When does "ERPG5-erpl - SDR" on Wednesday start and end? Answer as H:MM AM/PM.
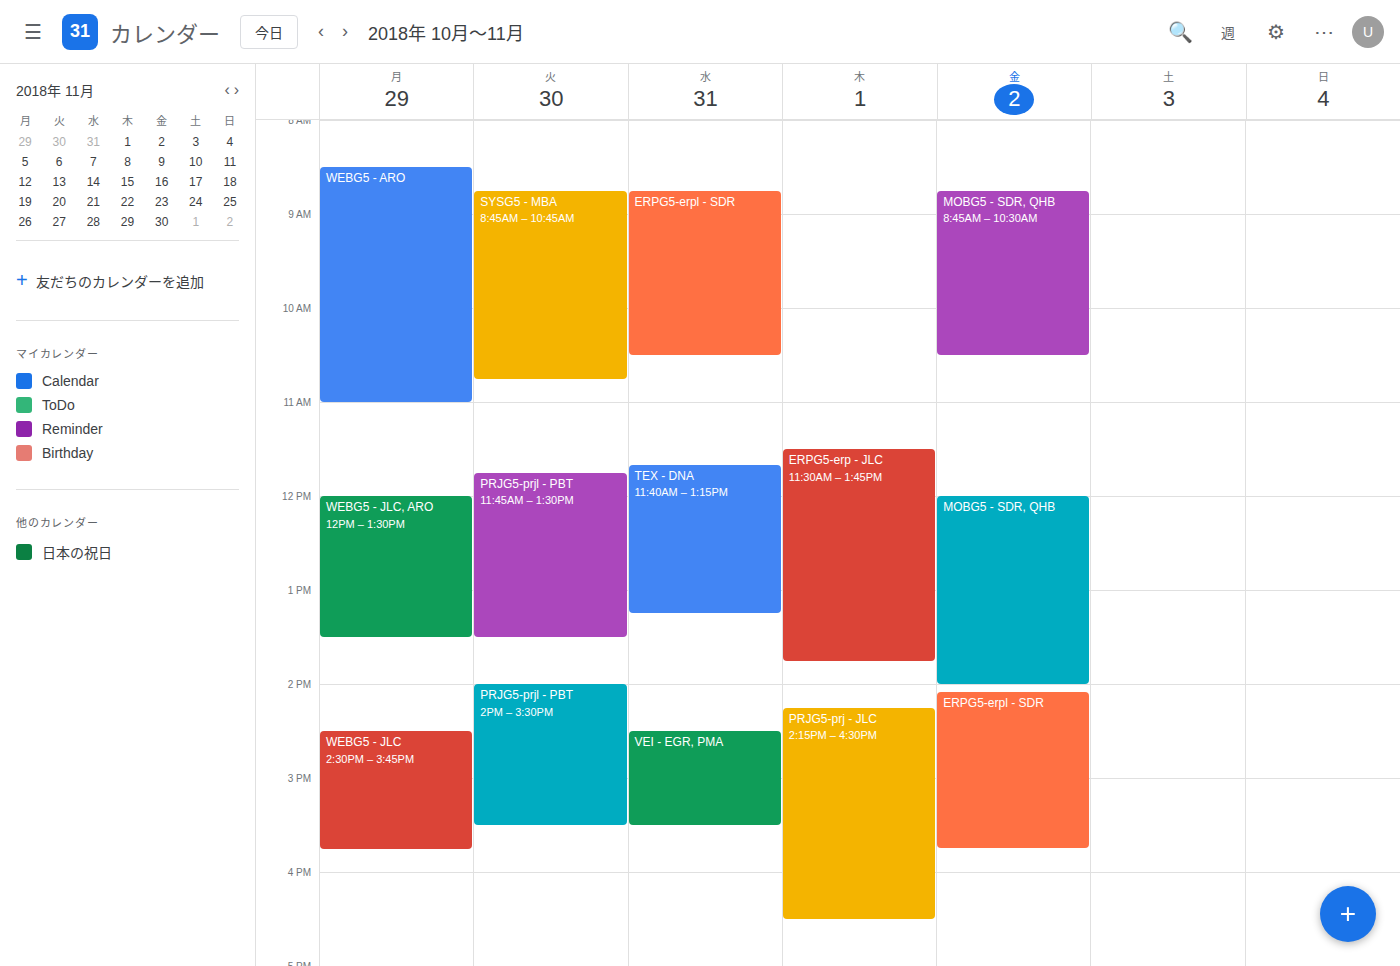
8:45 AM to 10:30 AM